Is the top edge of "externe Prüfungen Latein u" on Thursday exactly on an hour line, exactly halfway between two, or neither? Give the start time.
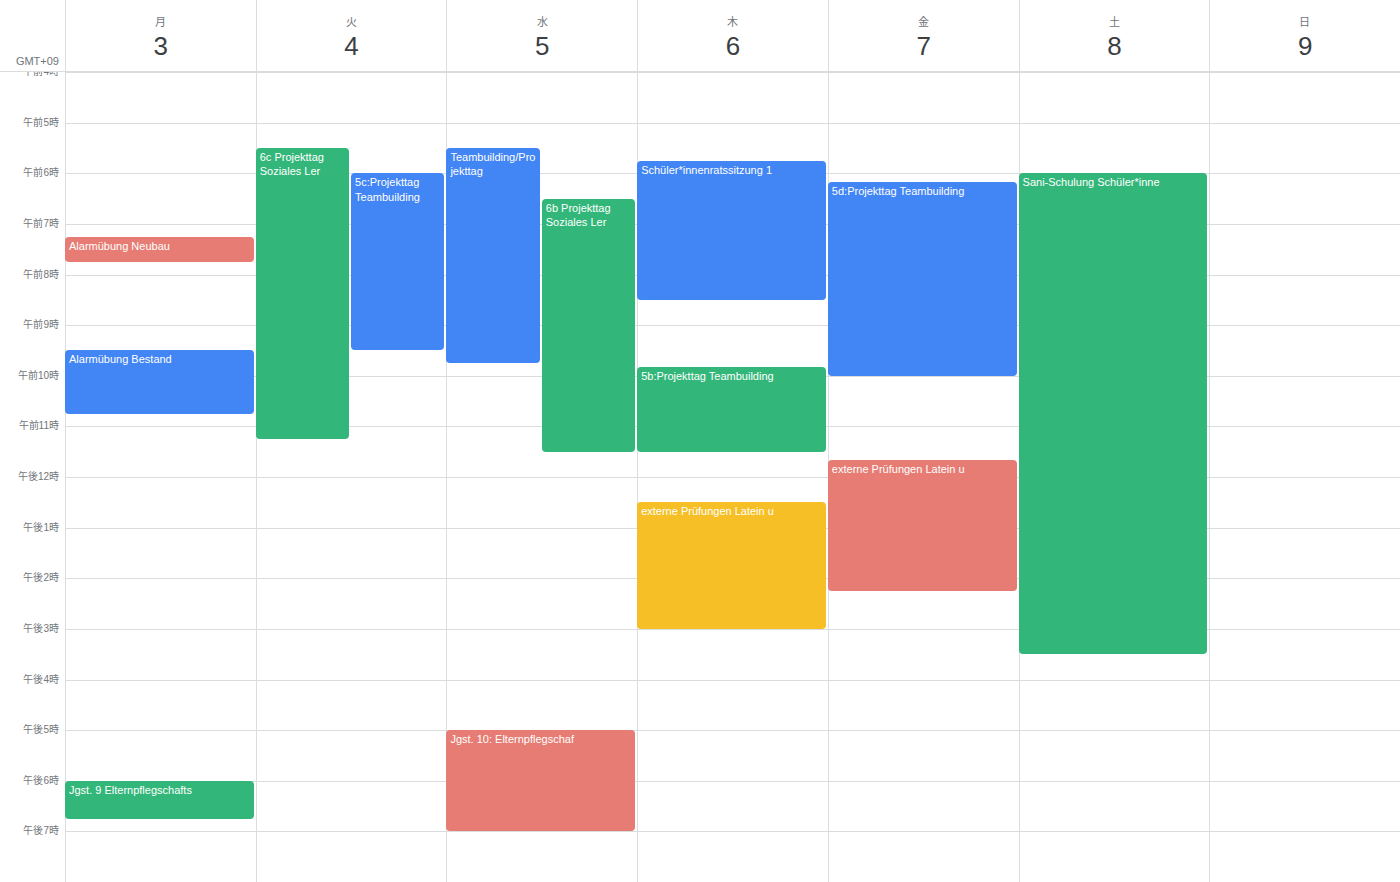
12:30 -- halfway between the 12:00 and 13:00 lines.